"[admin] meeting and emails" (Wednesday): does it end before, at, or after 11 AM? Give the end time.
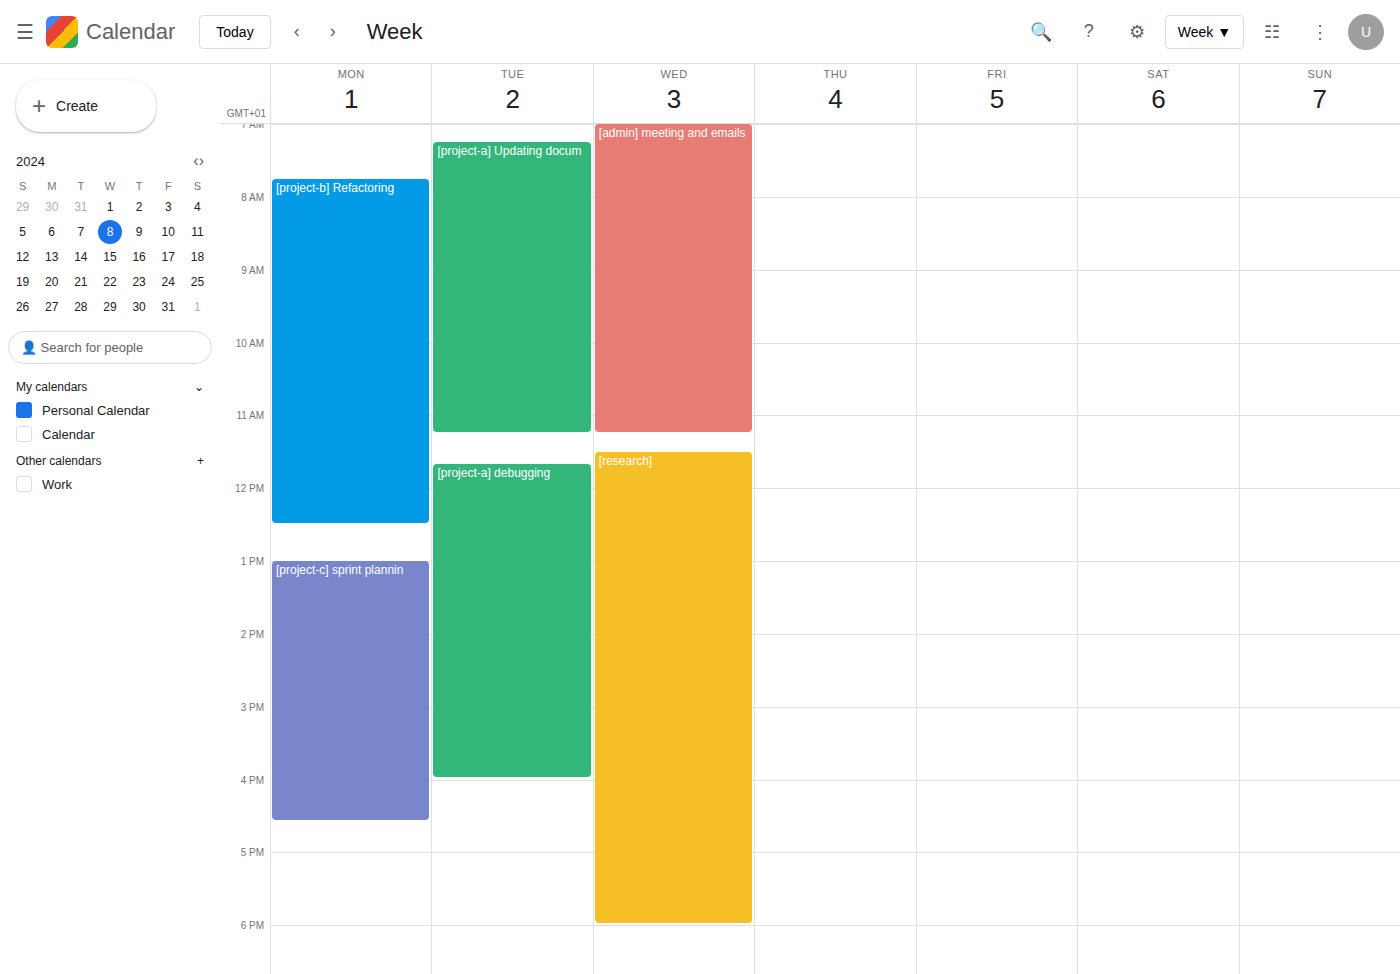
11:15 AM -- after 11 AM, 15 minutes below the 11 AM line.